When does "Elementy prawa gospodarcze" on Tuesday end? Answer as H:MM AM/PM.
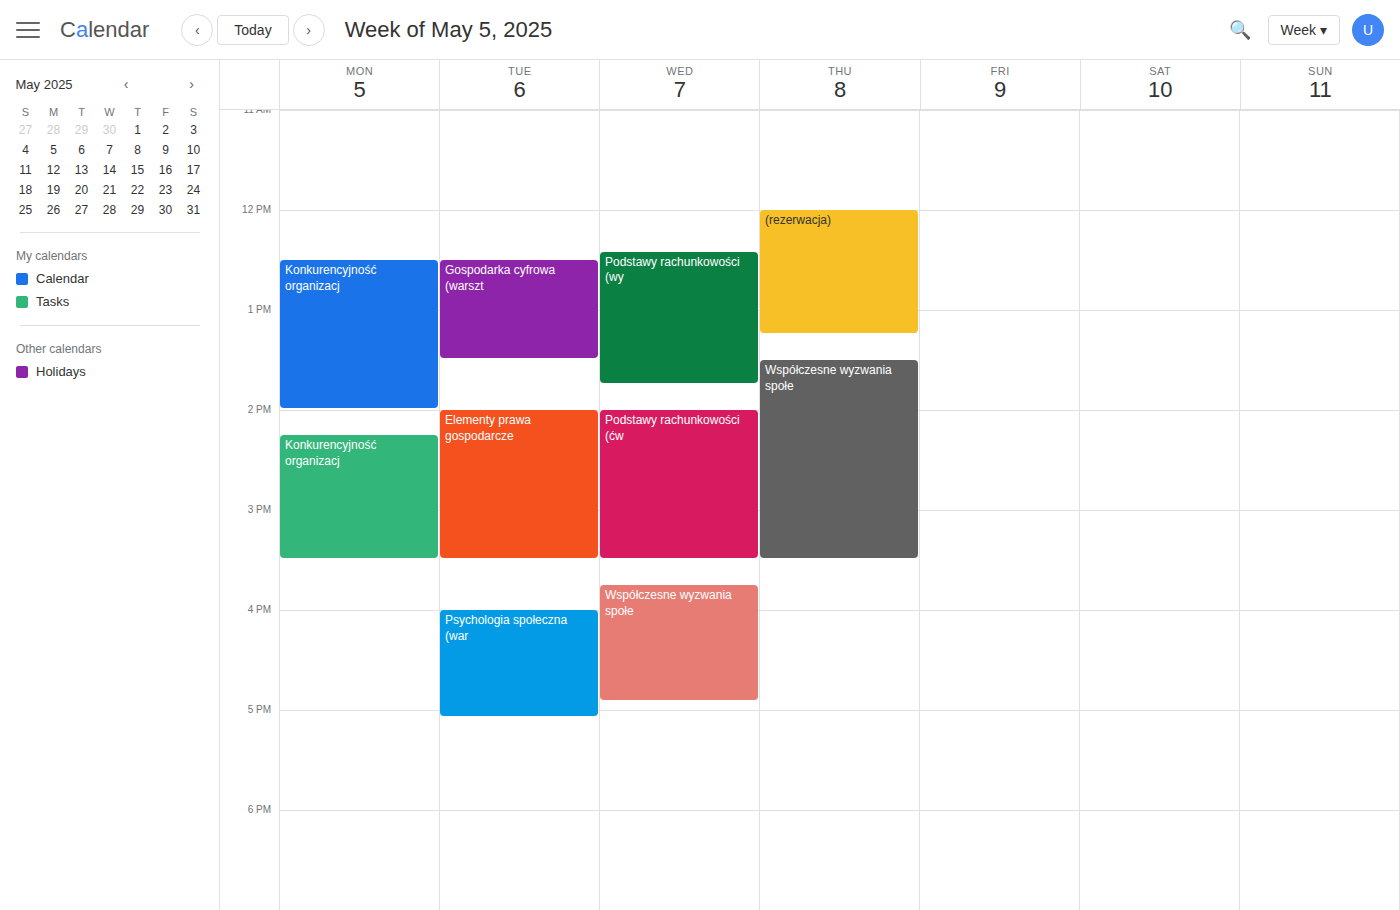
3:30 PM